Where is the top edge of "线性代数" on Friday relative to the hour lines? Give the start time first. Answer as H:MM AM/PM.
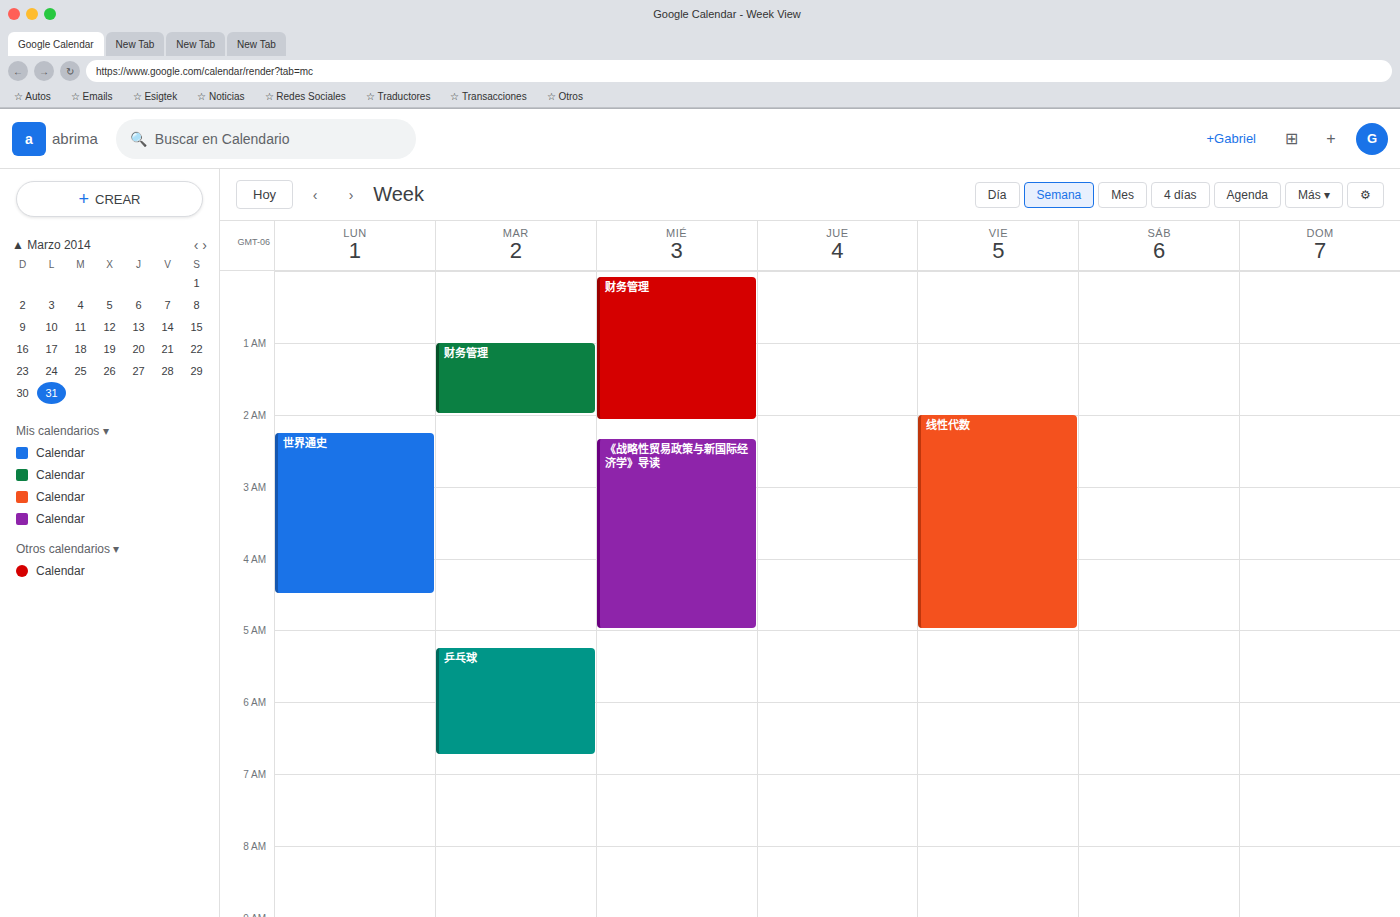
2:00 AM -- exactly on the 2 AM line.